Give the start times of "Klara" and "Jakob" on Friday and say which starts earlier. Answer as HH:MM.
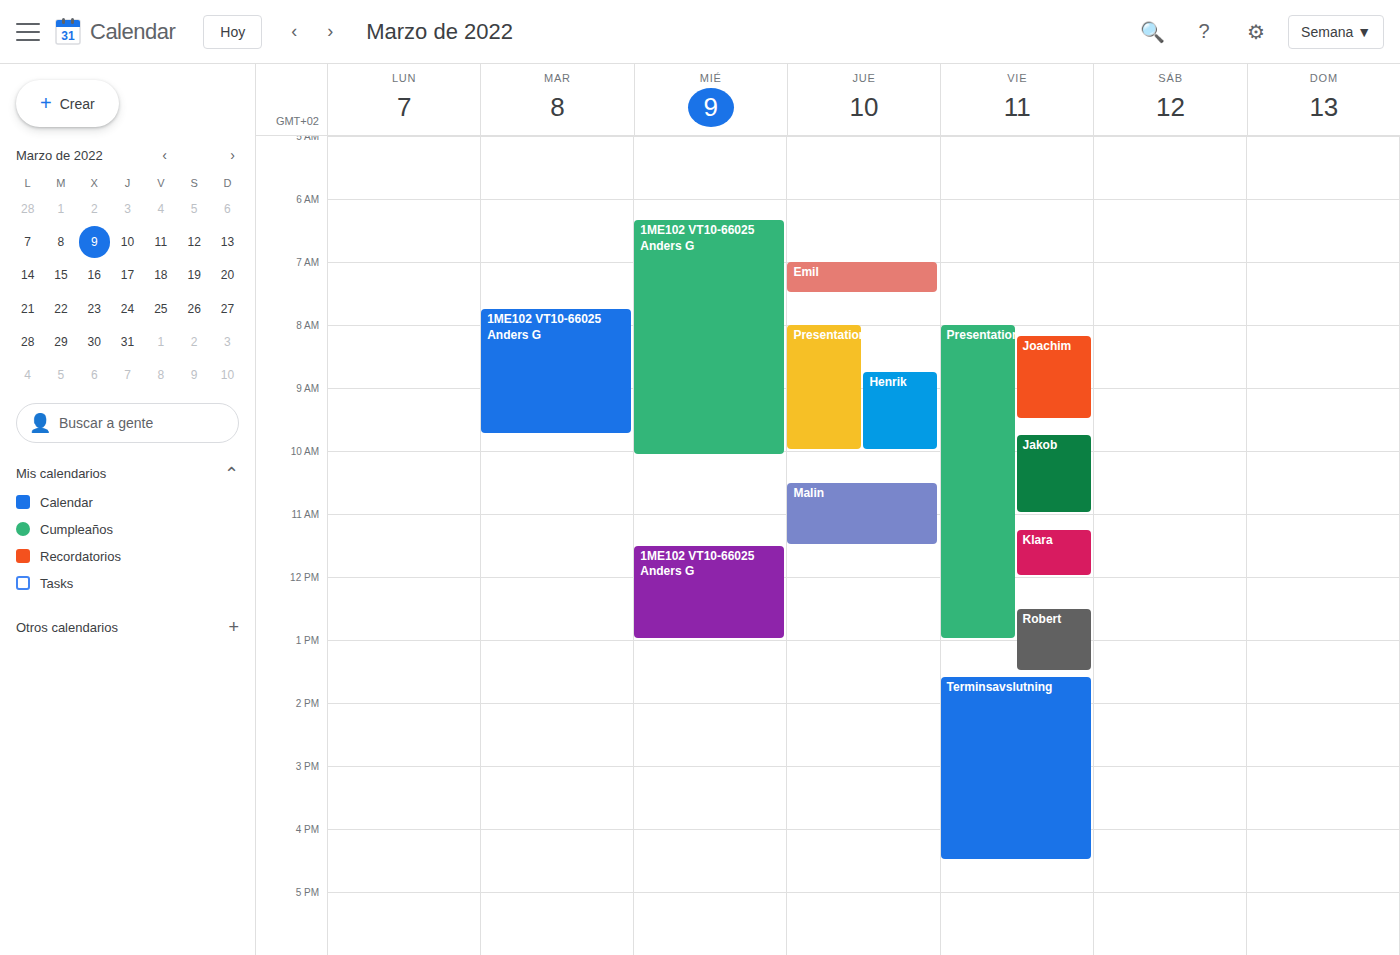
"Jakob" 09:45; "Klara" 11:15.